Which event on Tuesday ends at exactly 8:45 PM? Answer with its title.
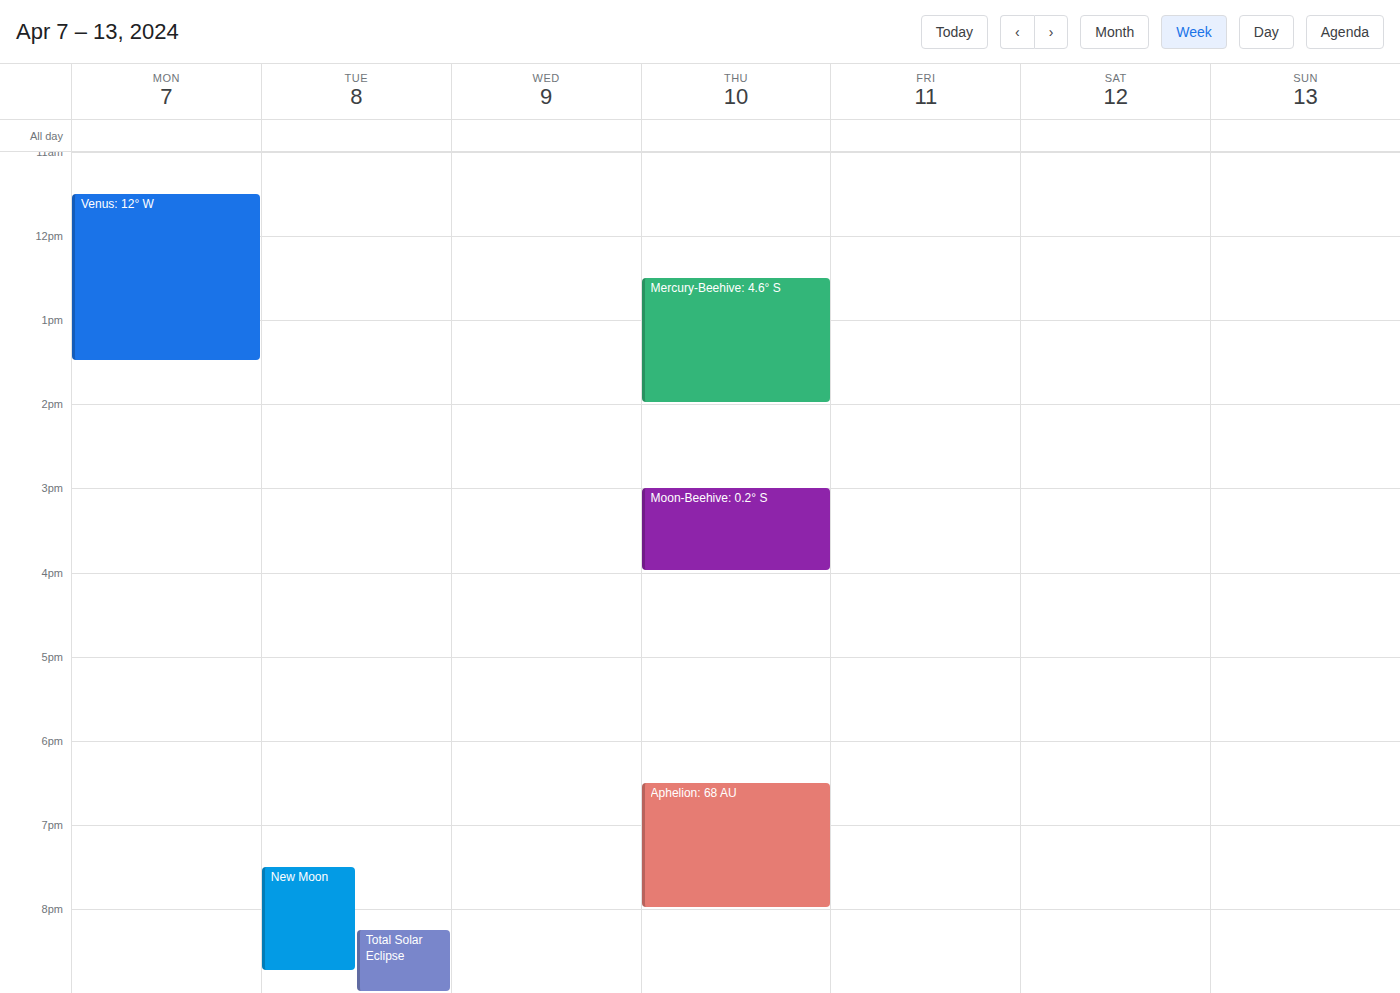
"New Moon"